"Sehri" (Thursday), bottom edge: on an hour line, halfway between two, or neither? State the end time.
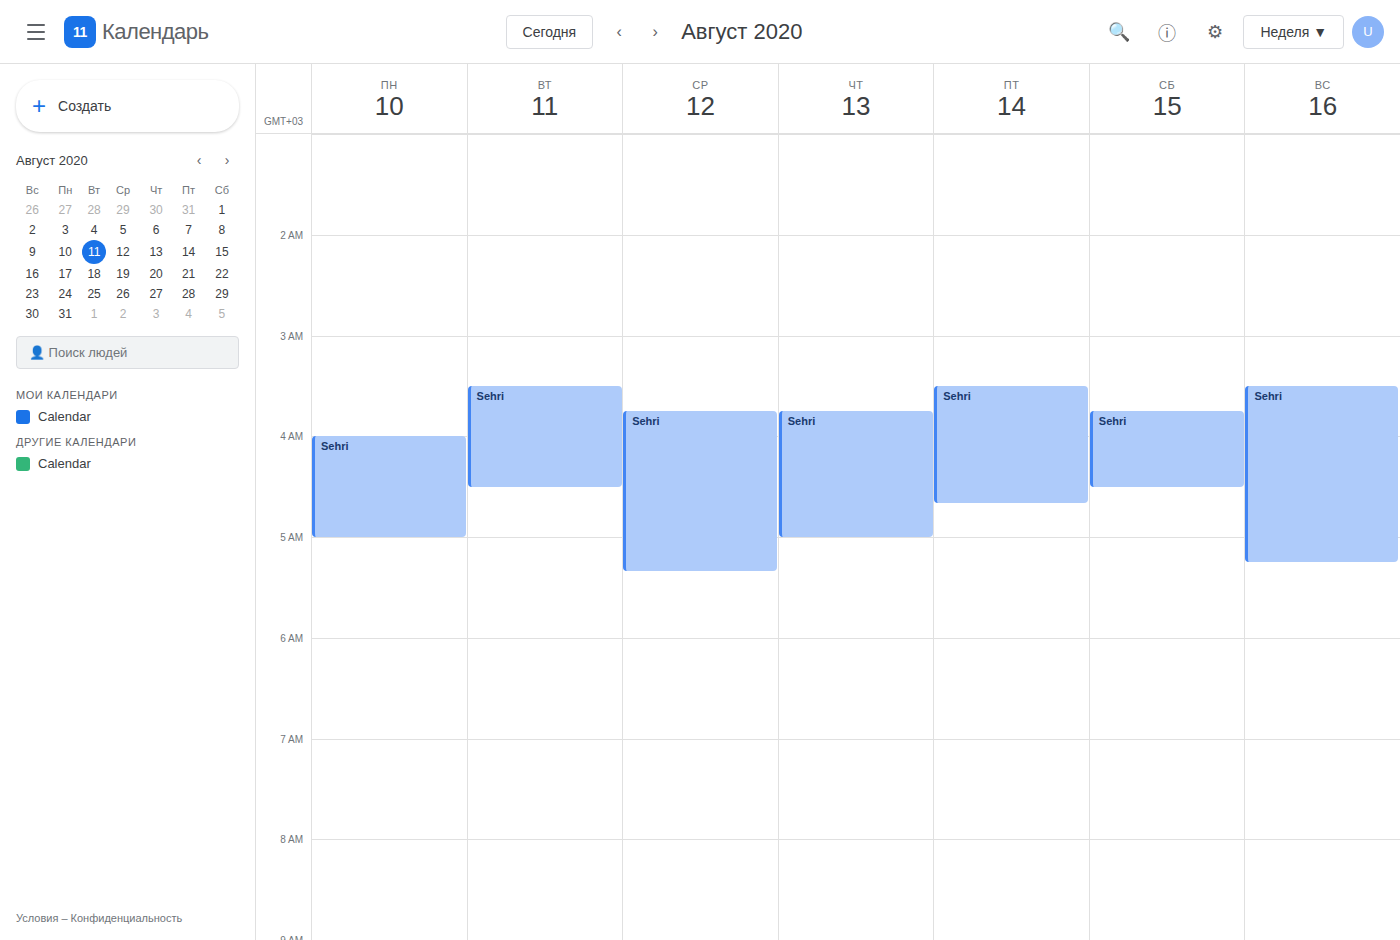
05:00 -- exactly on the 05:00 line.